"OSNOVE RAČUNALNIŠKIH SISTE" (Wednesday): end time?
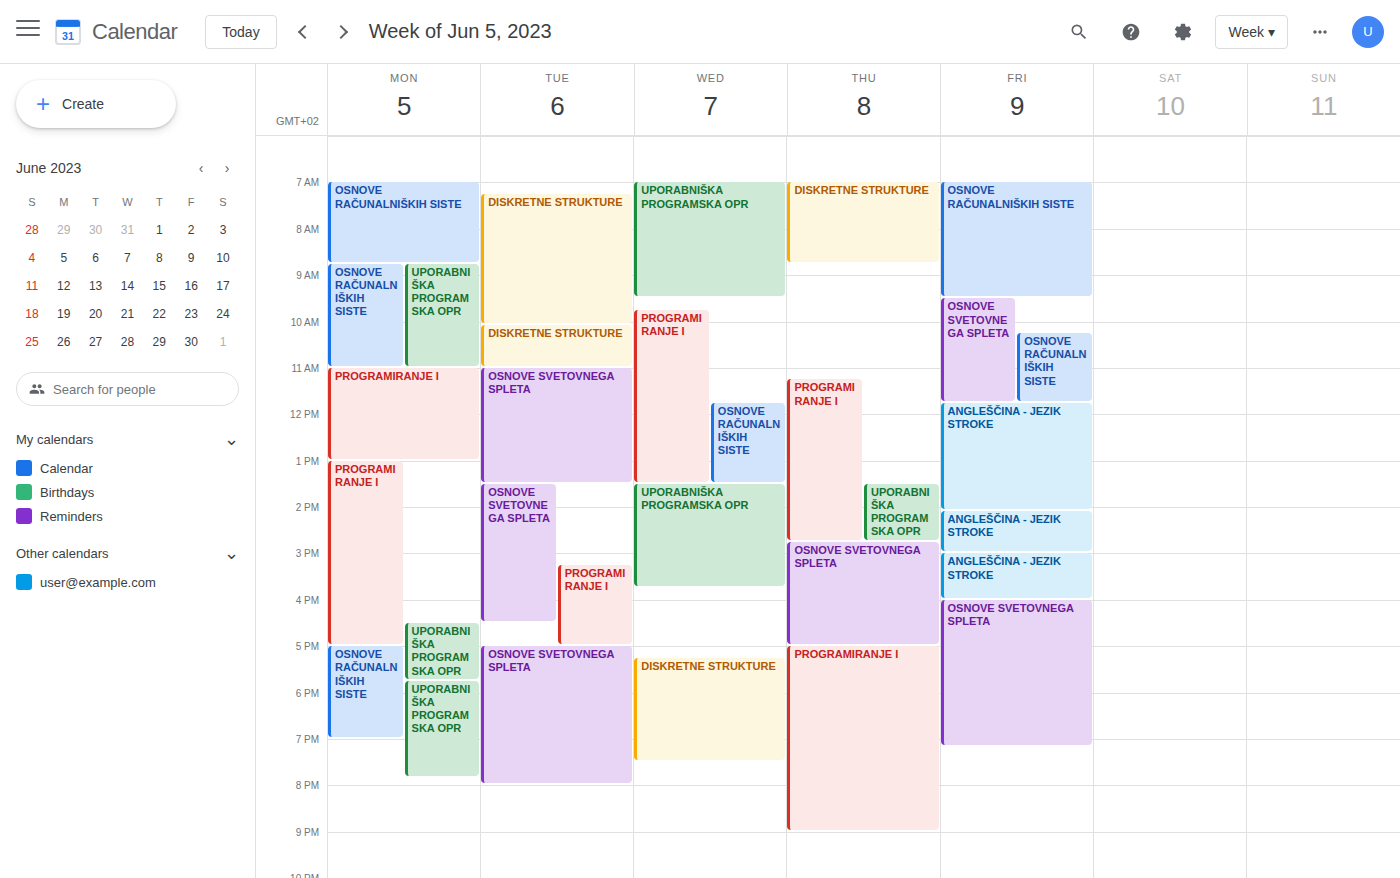
1:30 PM